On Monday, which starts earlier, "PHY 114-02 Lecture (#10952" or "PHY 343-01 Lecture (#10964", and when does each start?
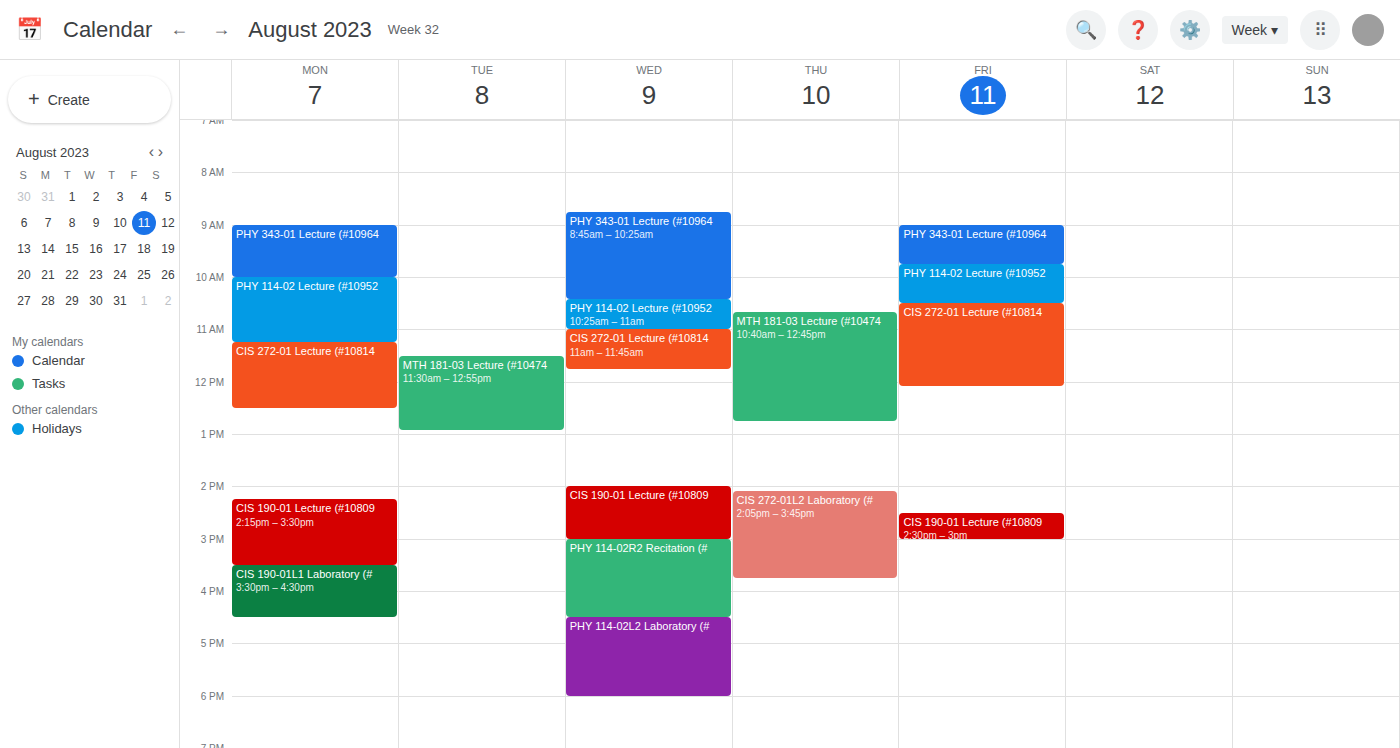
"PHY 343-01 Lecture (#10964" 9:00 AM; "PHY 114-02 Lecture (#10952" 10:00 AM.